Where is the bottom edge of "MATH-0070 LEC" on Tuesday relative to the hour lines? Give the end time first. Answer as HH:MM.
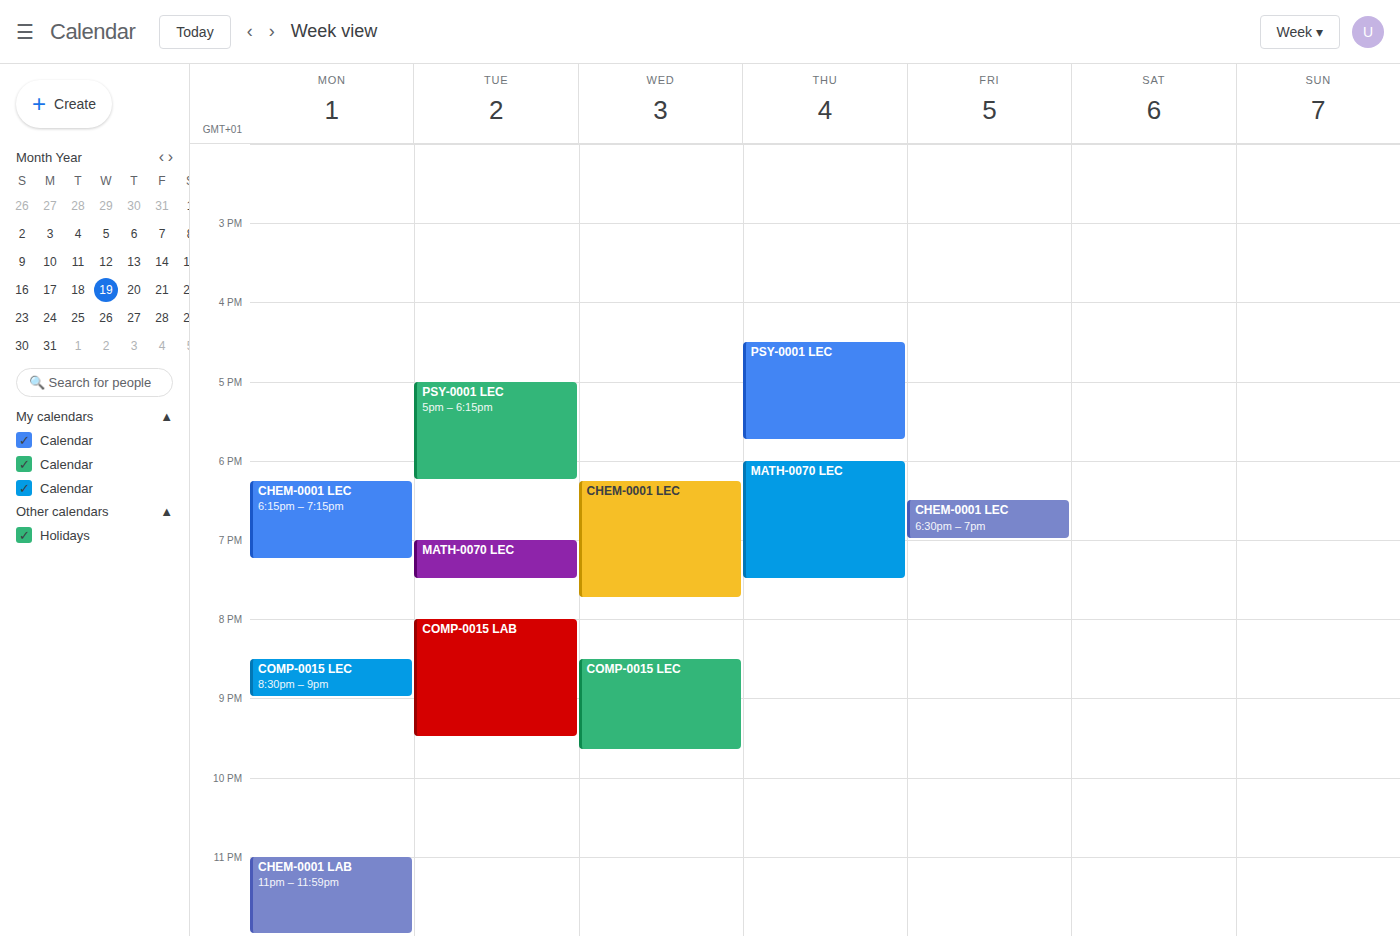
19:30 -- halfway between the 19:00 and 20:00 lines.